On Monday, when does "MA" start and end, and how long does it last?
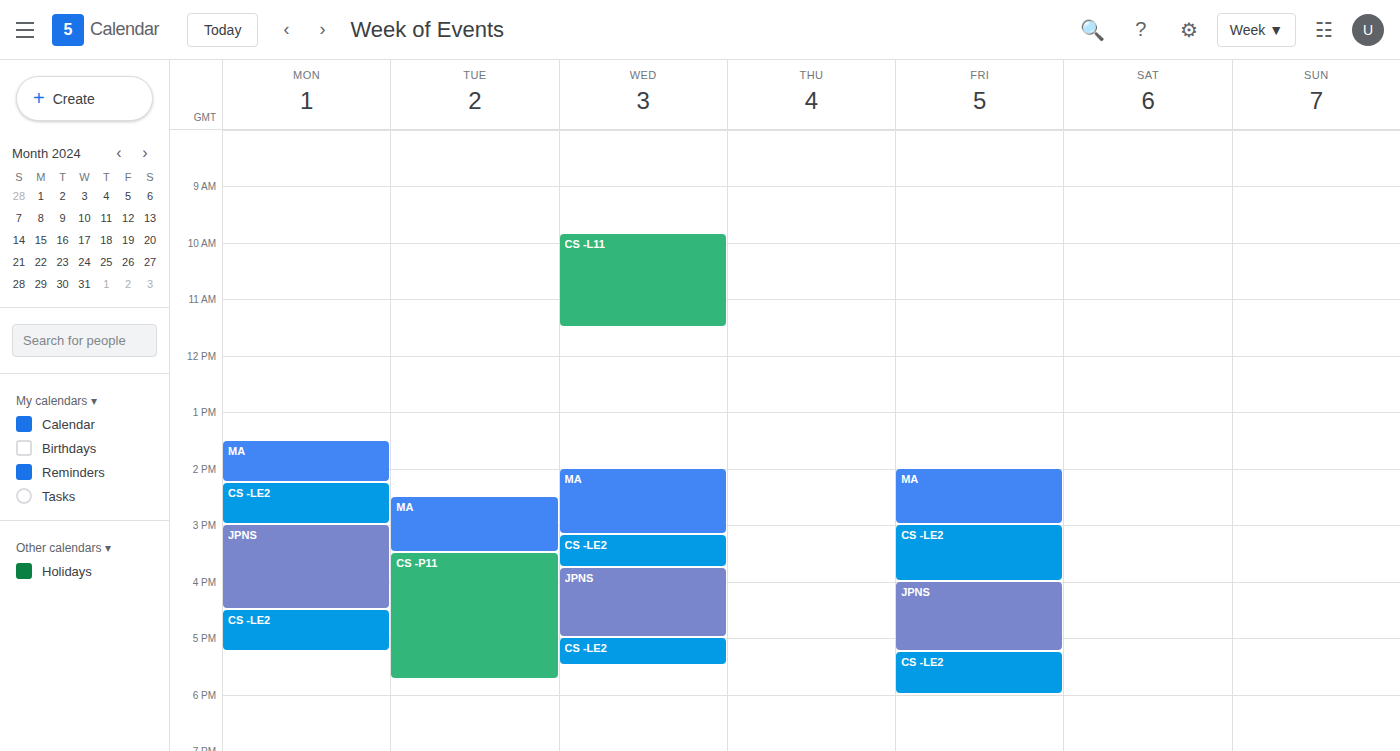
1:30 PM to 2:15 PM, 45 minutes